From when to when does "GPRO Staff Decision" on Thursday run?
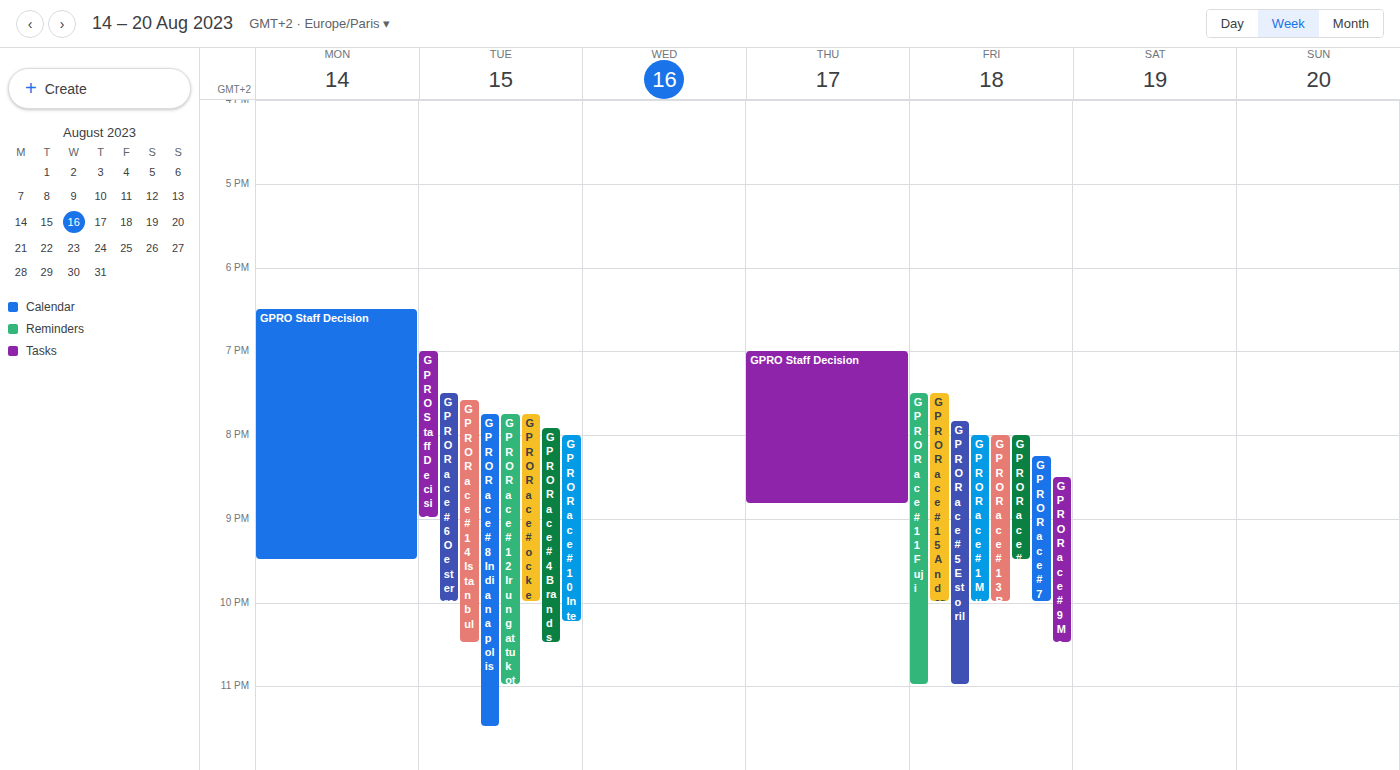
7:00 PM to 8:50 PM